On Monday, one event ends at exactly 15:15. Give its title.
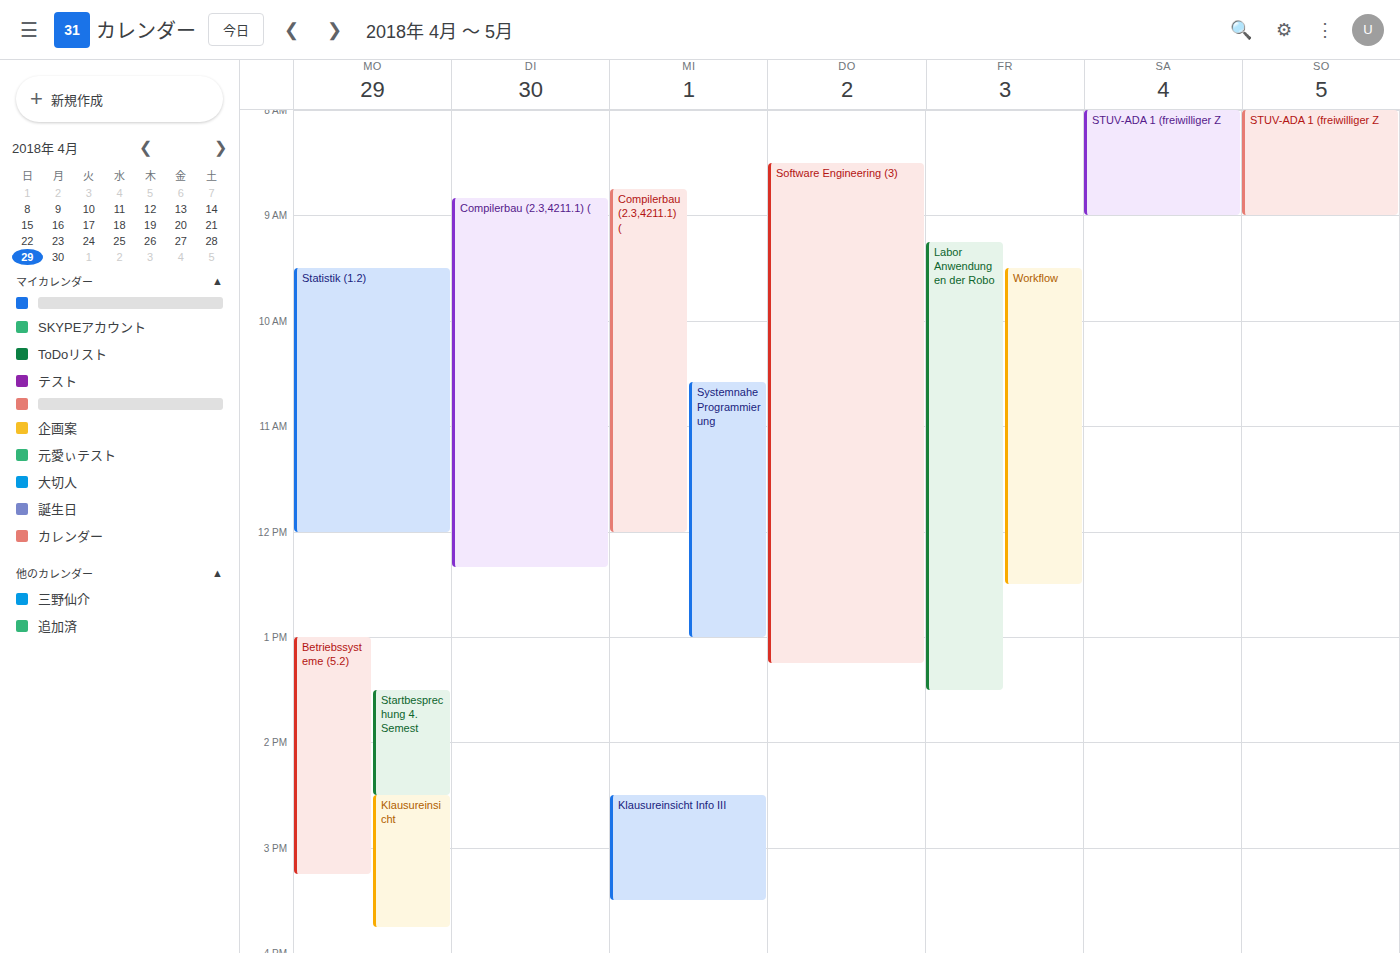
"Betriebssysteme (5.2)"